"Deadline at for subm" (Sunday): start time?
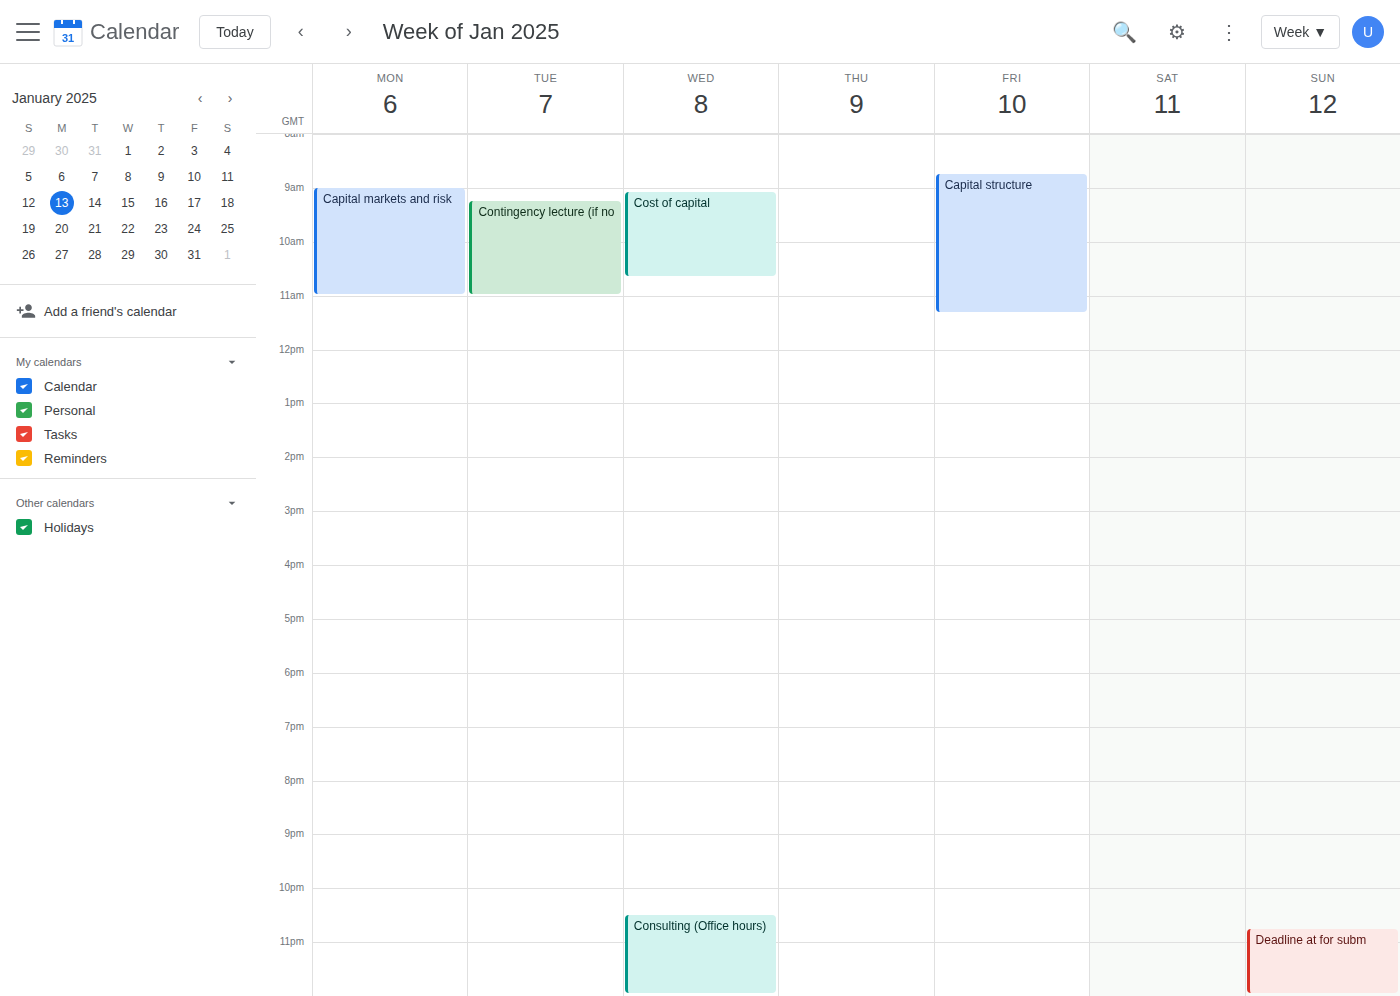
10:45 PM